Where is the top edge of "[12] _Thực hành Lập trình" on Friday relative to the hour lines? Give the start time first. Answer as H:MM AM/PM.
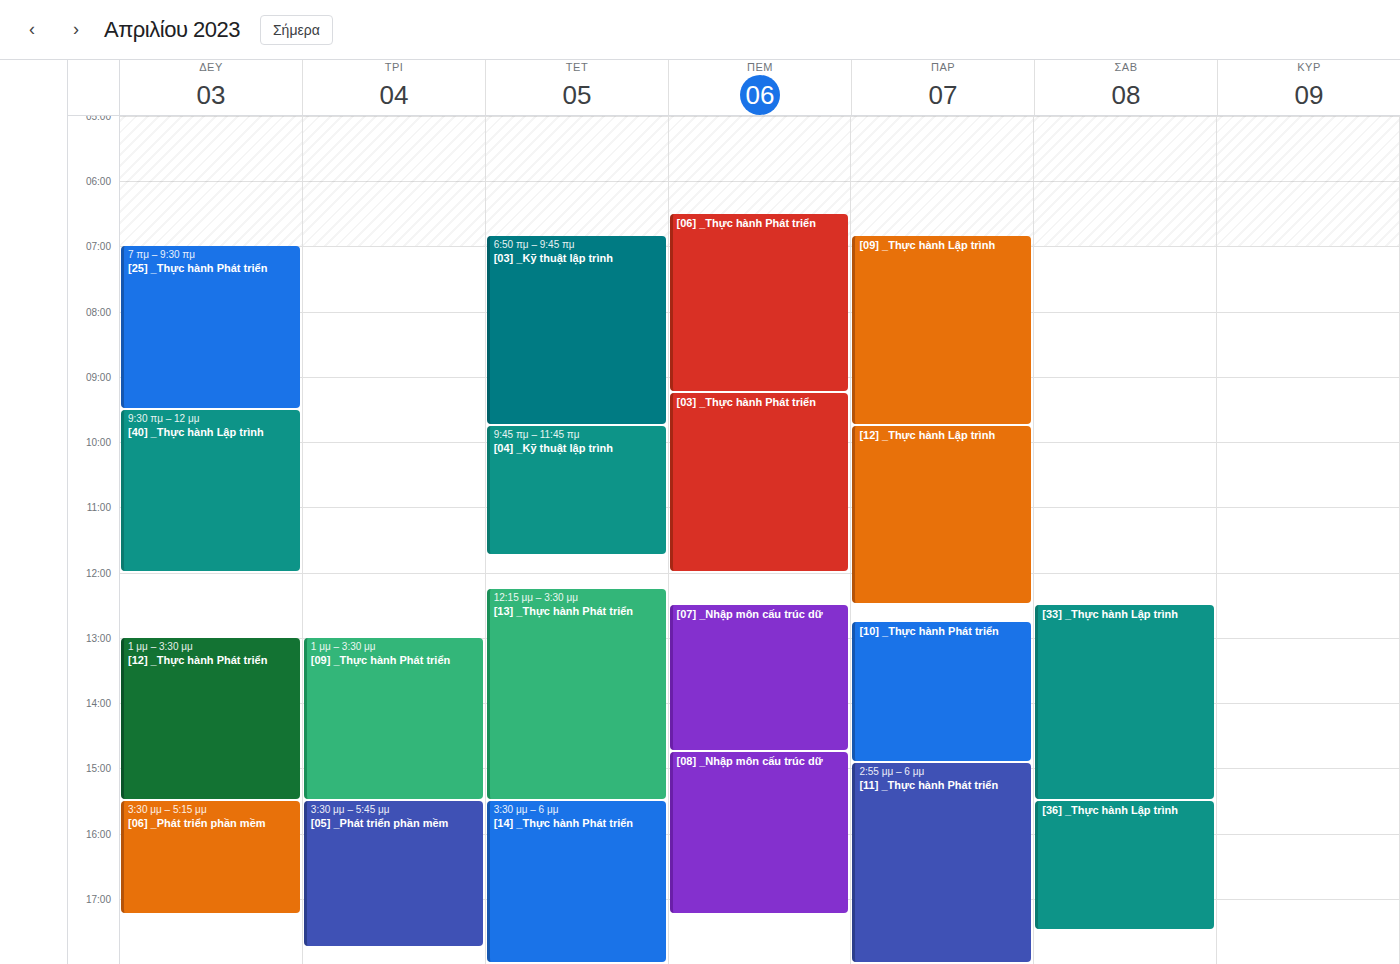
9:45 AM -- neither: three quarters of the way from the 9 AM line to the 10 AM line.